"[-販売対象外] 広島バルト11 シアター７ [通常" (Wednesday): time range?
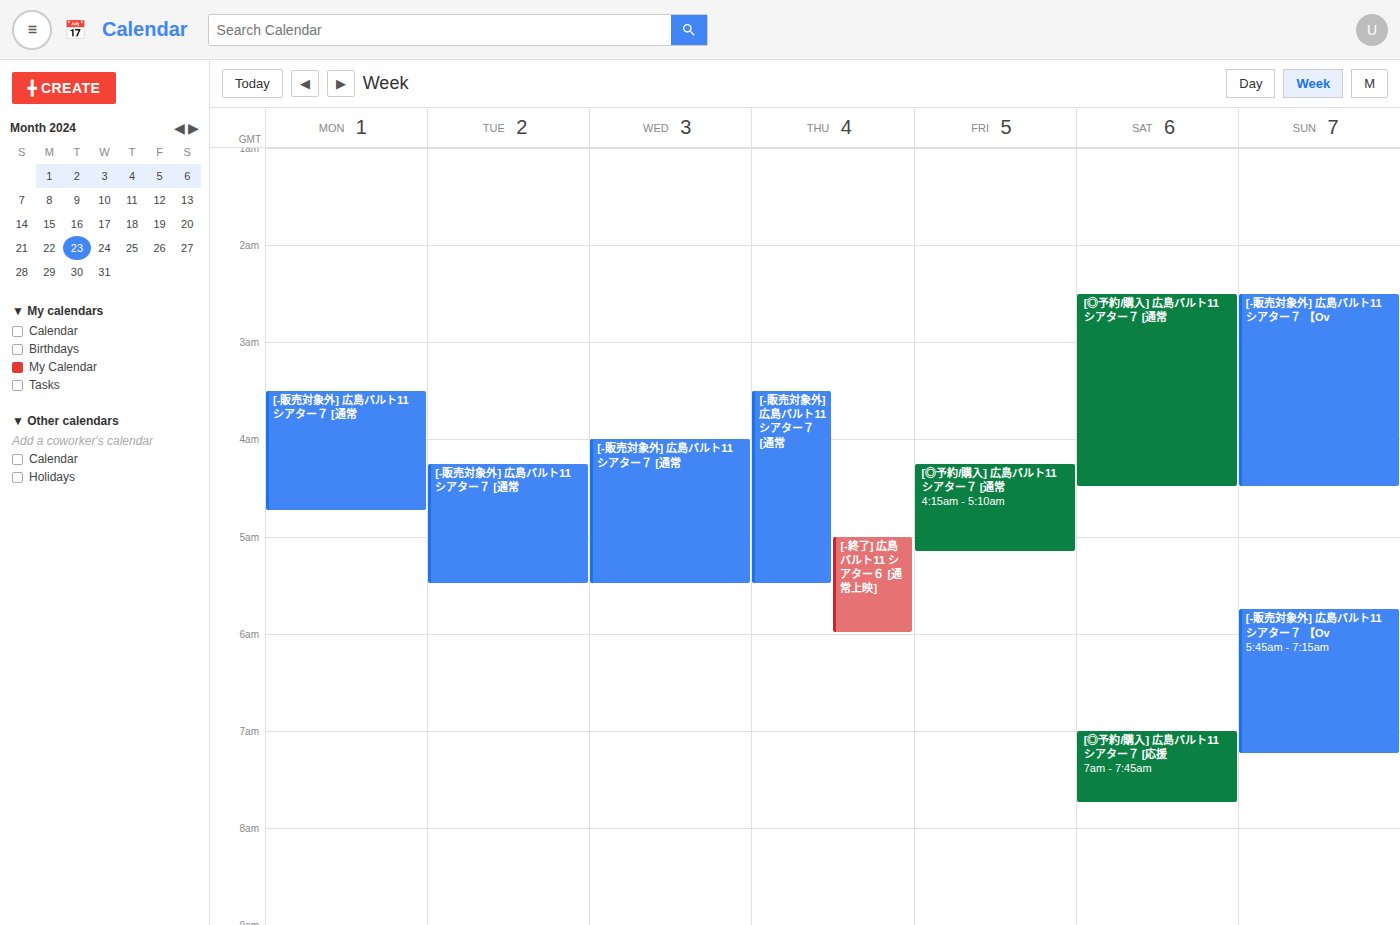
4:00 AM to 5:30 AM